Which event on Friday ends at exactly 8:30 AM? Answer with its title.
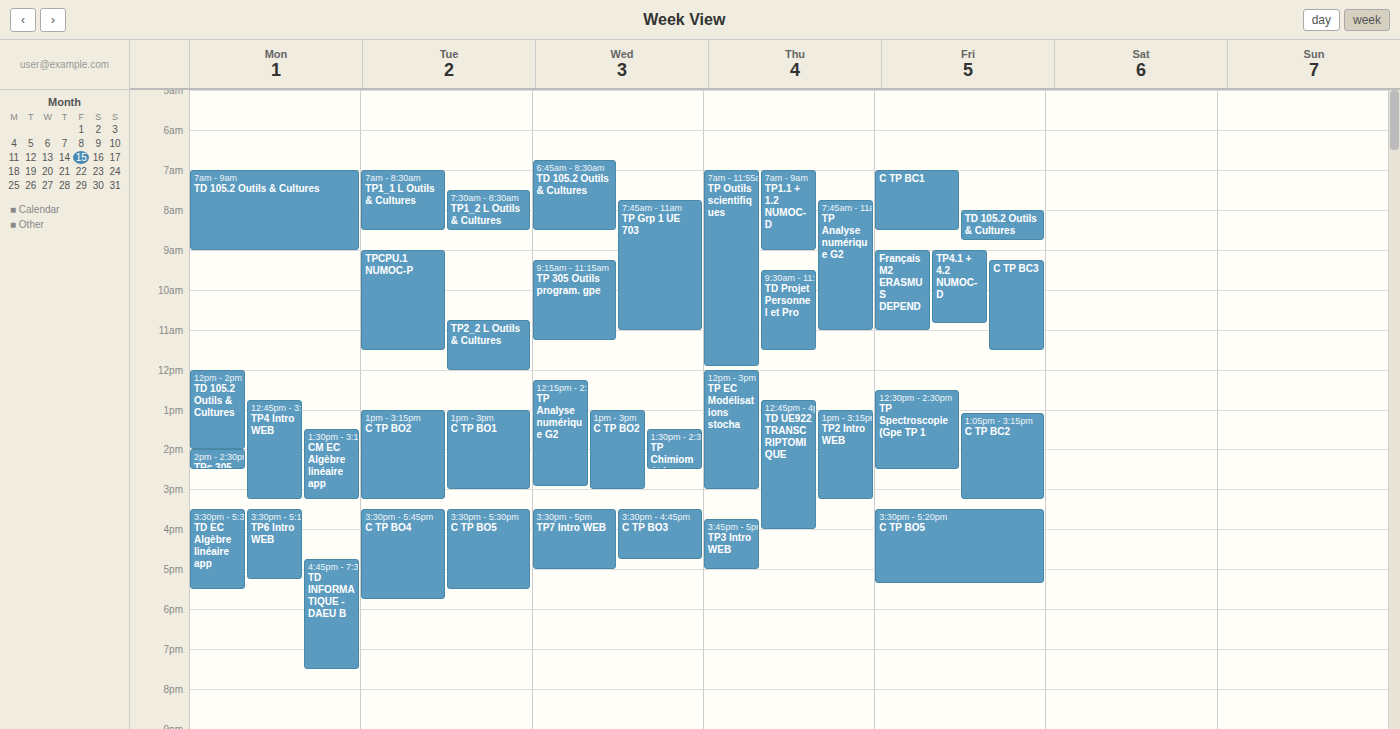
"C TP BC1"